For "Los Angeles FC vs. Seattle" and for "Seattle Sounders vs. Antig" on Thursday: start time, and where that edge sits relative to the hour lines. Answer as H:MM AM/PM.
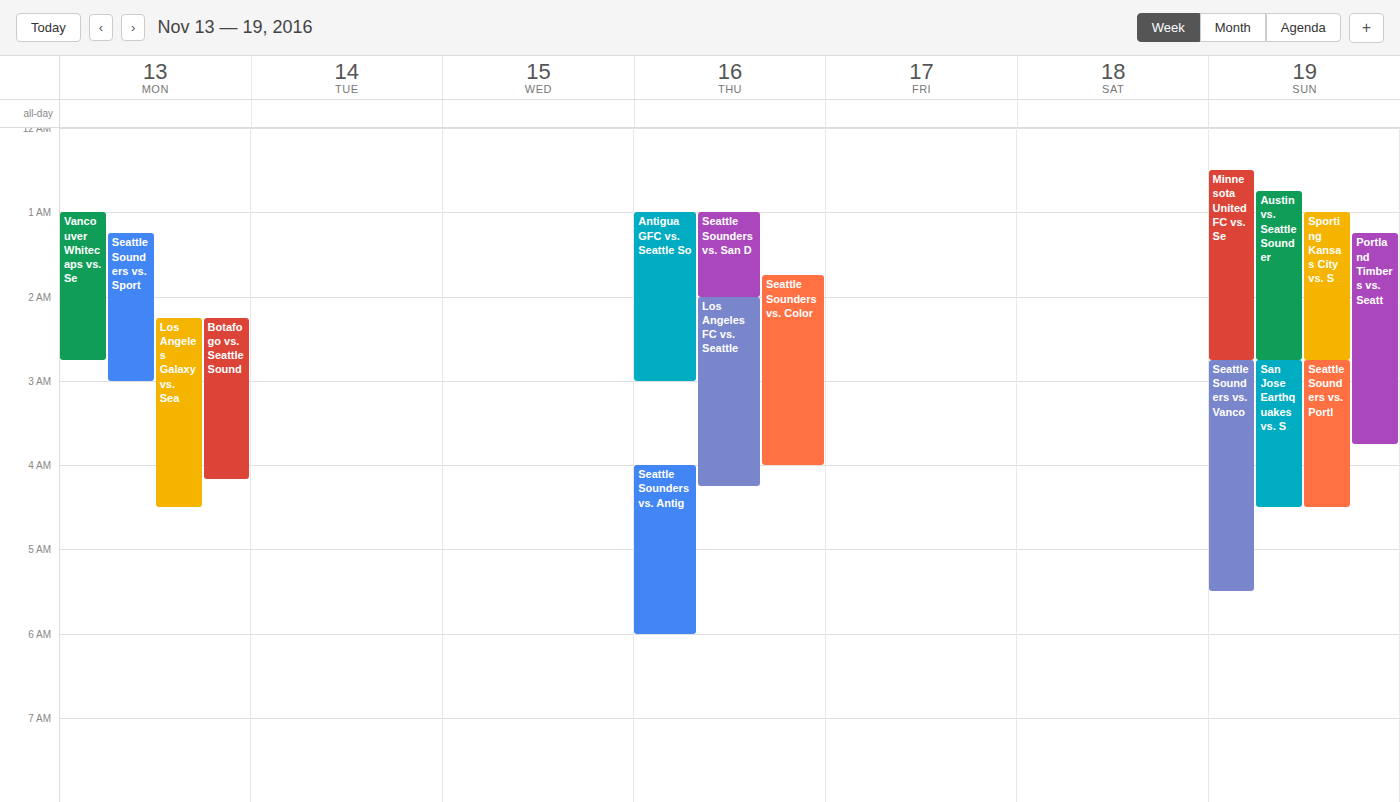
"Los Angeles FC vs. Seattle": 2:00 AM, exactly on the 2 AM line. "Seattle Sounders vs. Antig": 4:00 AM, exactly on the 4 AM line.